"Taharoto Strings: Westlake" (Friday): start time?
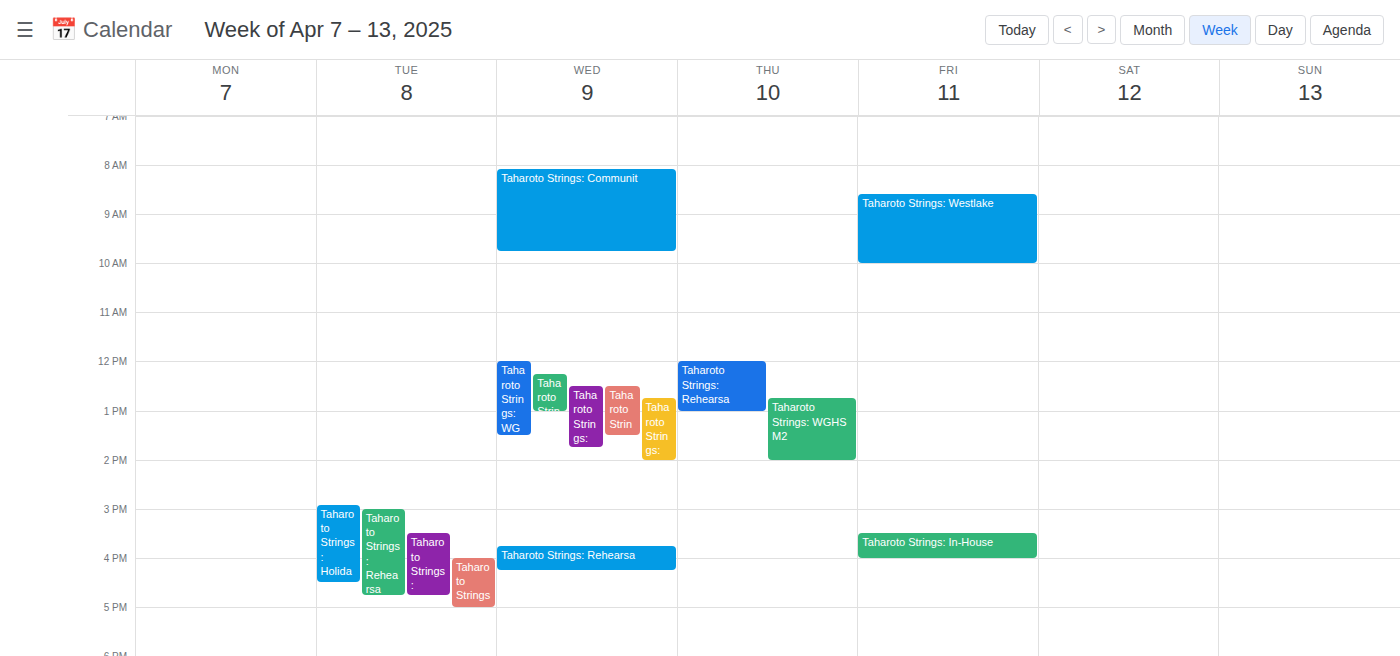
8:35 AM